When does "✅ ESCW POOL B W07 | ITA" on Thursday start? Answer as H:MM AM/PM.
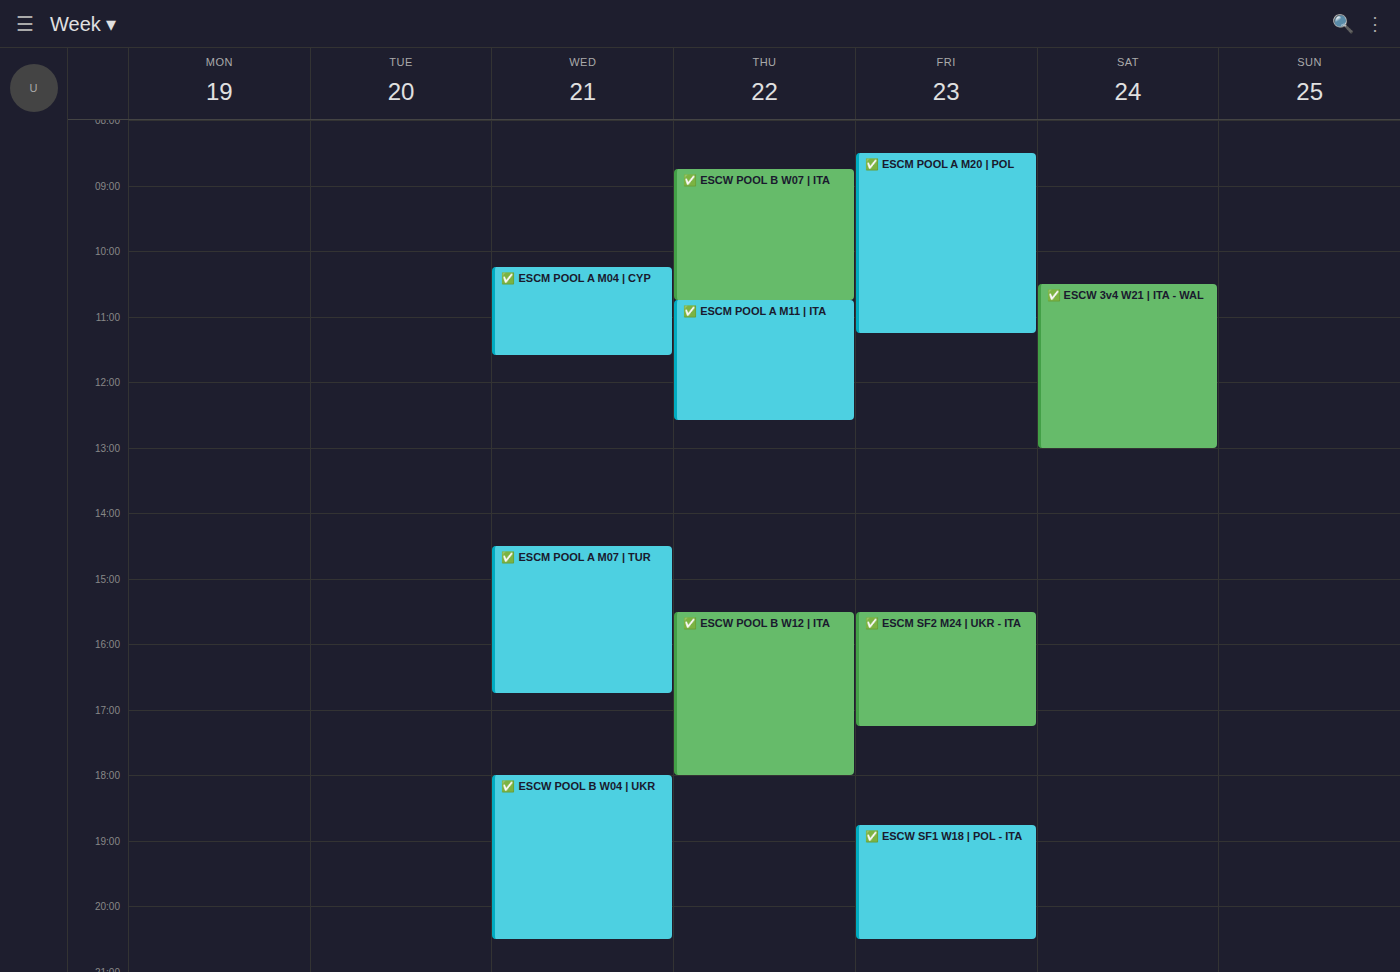
8:45 AM